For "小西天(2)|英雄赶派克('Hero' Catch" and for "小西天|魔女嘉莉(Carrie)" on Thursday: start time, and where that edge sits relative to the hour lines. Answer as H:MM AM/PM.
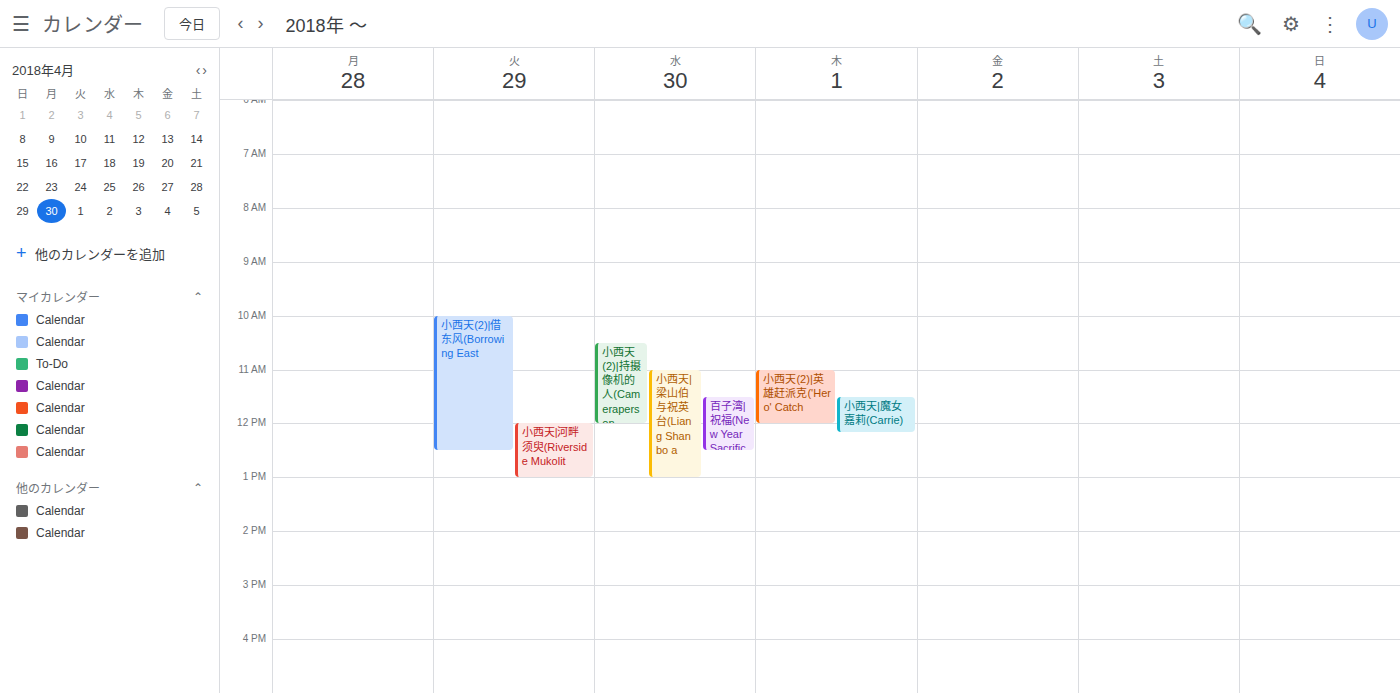
"小西天(2)|英雄赶派克('Hero' Catch": 11:00 AM, exactly on the 11 AM line. "小西天|魔女嘉莉(Carrie)": 11:30 AM, halfway between the 11 AM and 12 PM lines.